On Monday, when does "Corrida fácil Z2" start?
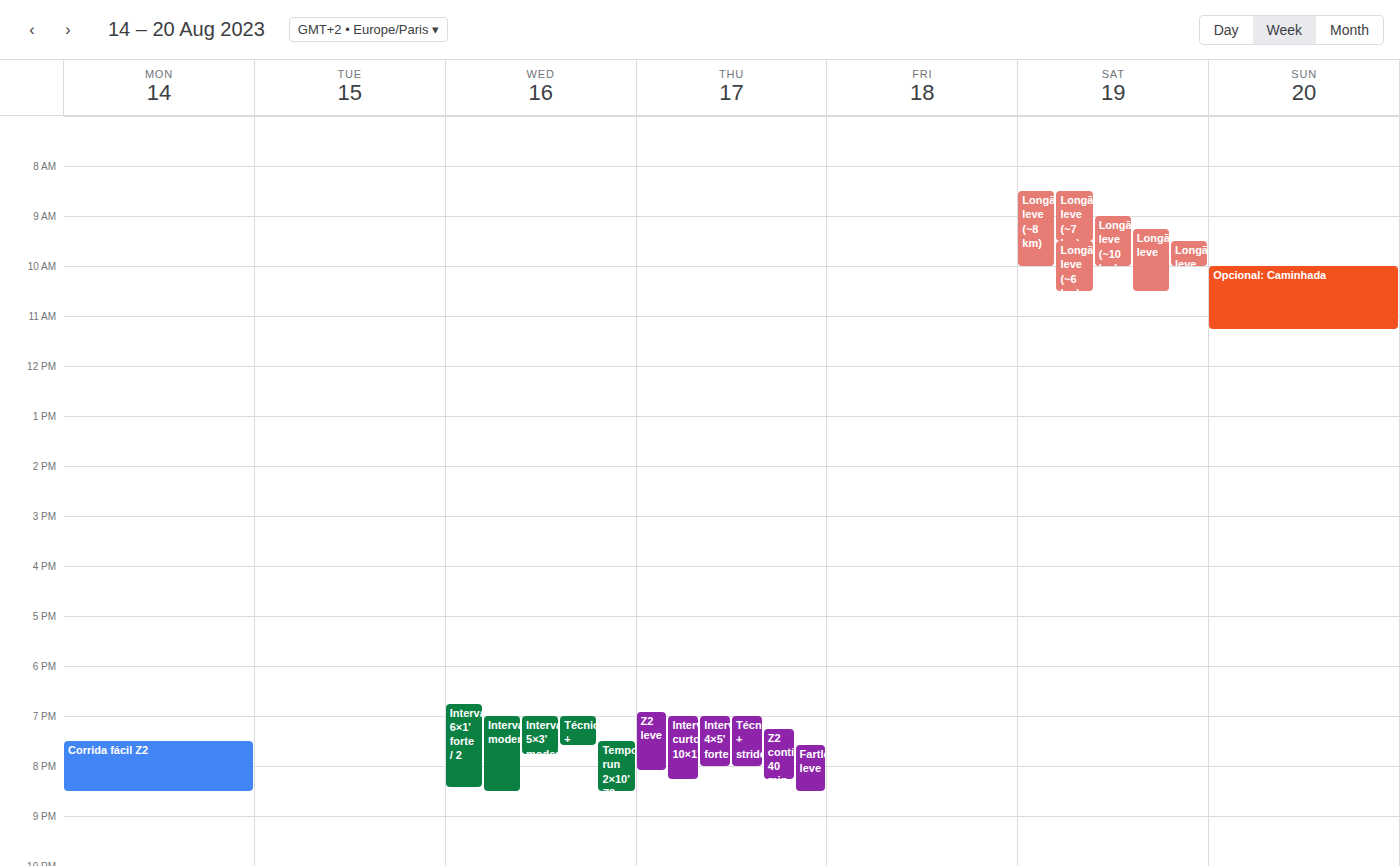
7:30 PM